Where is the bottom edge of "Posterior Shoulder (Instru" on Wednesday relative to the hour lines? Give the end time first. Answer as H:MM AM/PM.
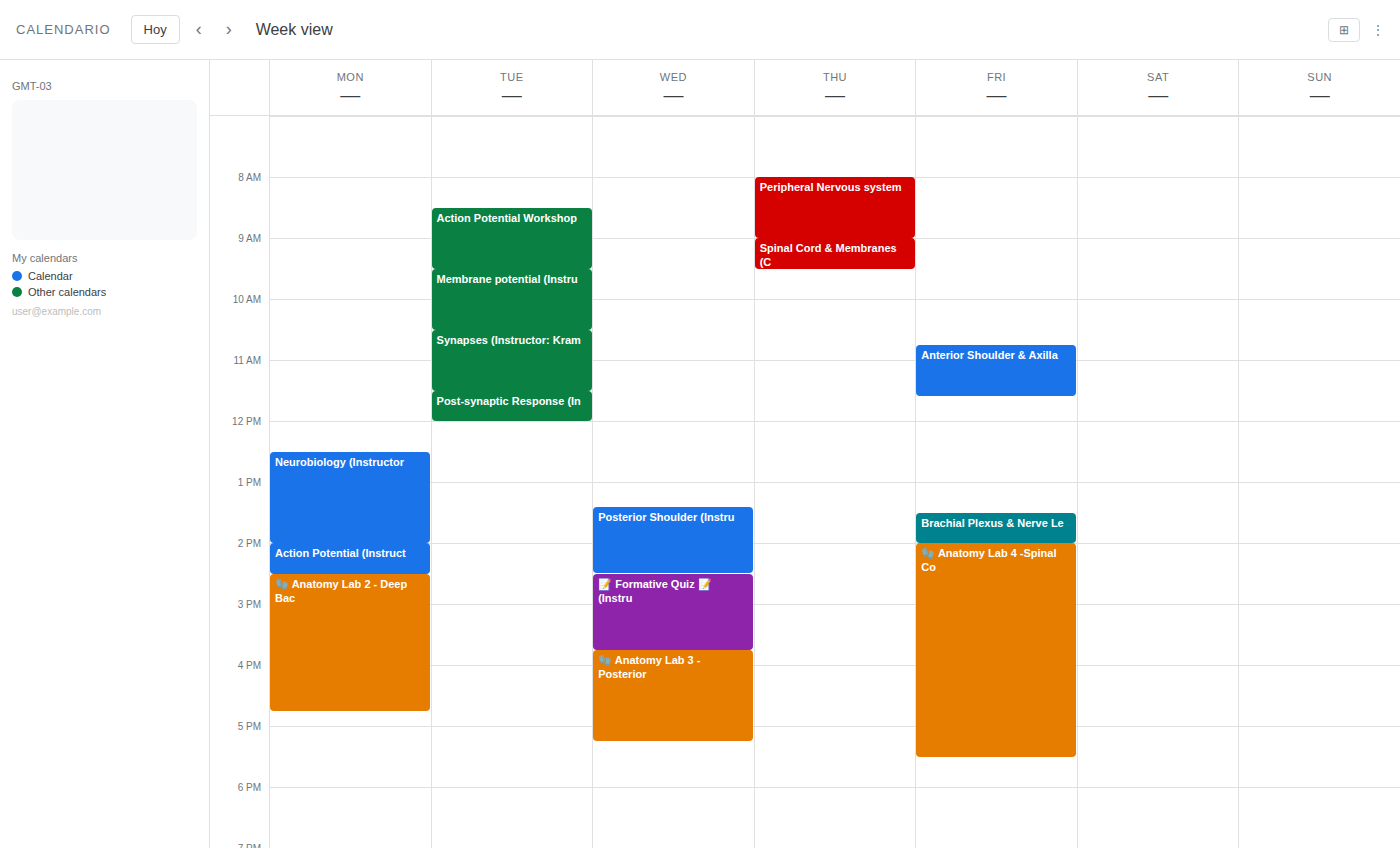
2:30 PM -- halfway between the 2 PM and 3 PM lines.